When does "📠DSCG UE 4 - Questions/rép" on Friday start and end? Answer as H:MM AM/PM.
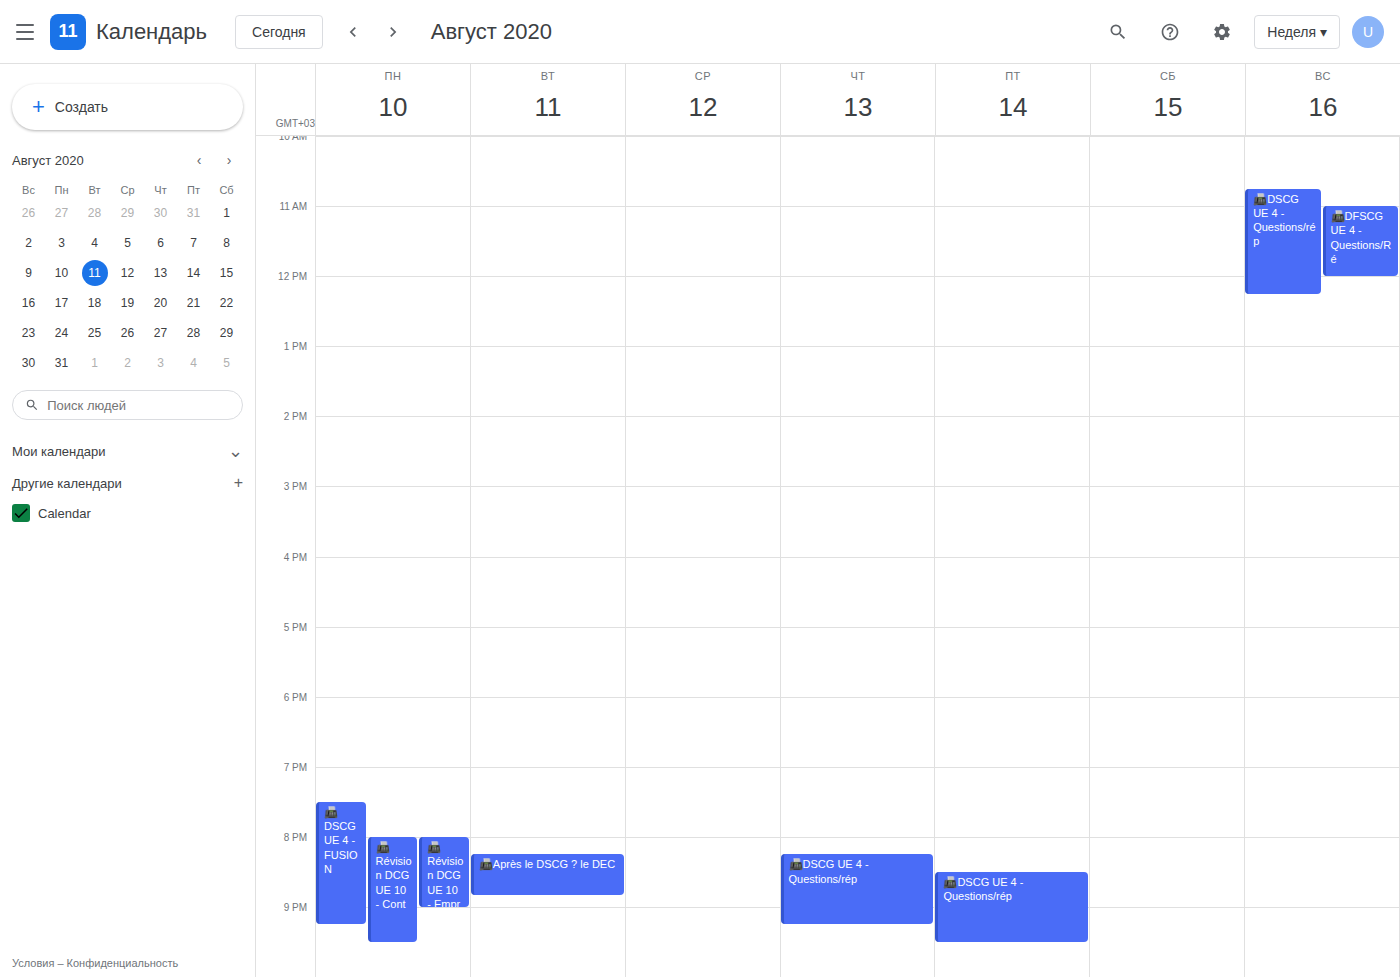
8:30 PM to 9:30 PM